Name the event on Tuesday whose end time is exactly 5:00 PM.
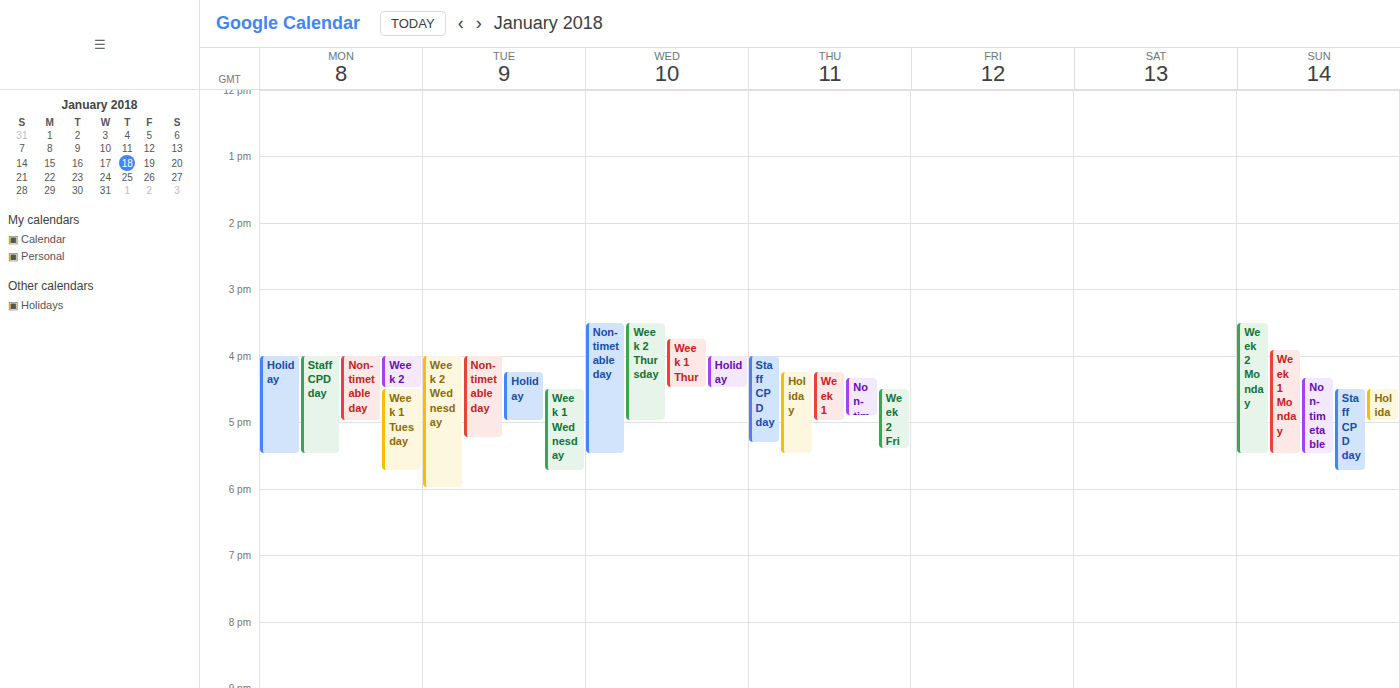
"Holiday"